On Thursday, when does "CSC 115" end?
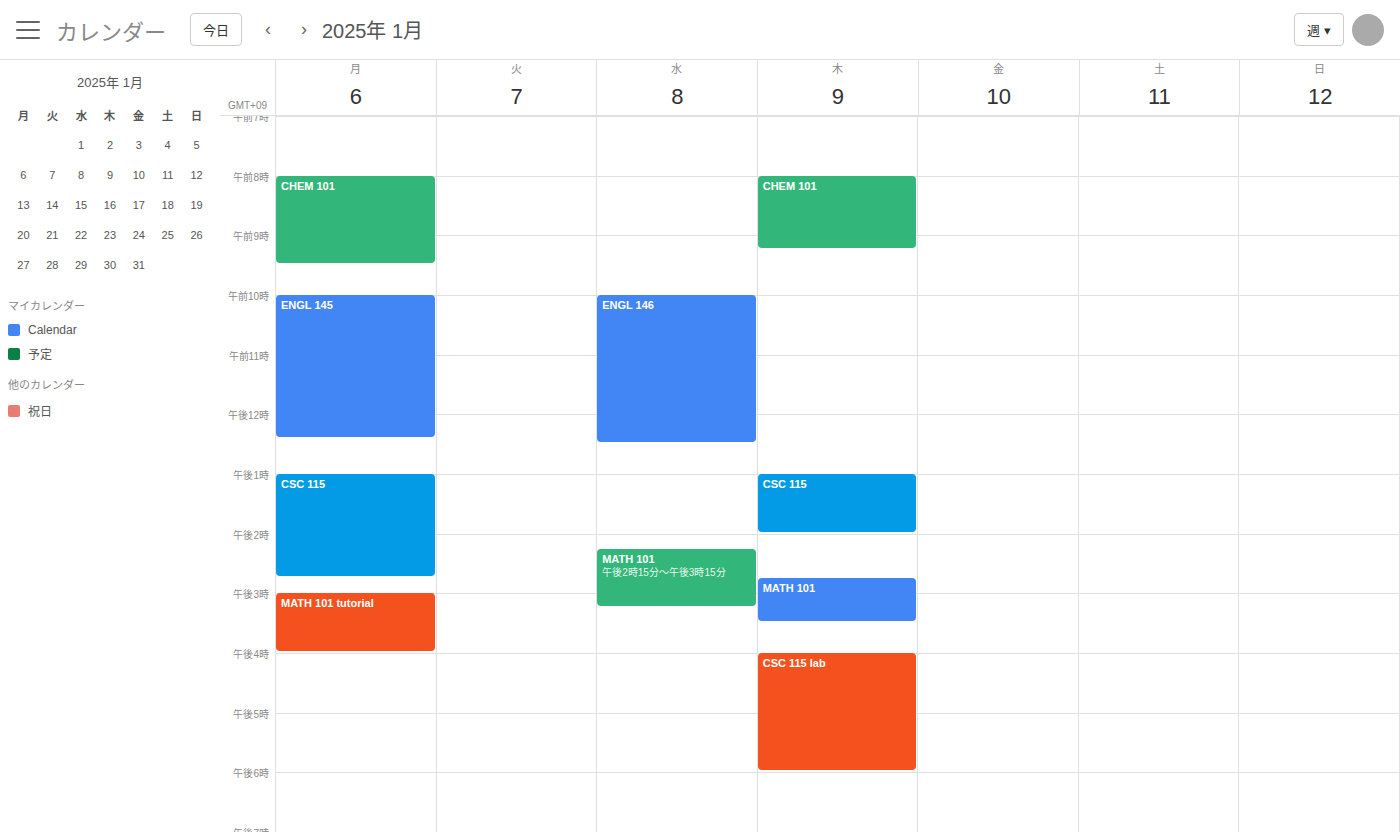
2:00 PM